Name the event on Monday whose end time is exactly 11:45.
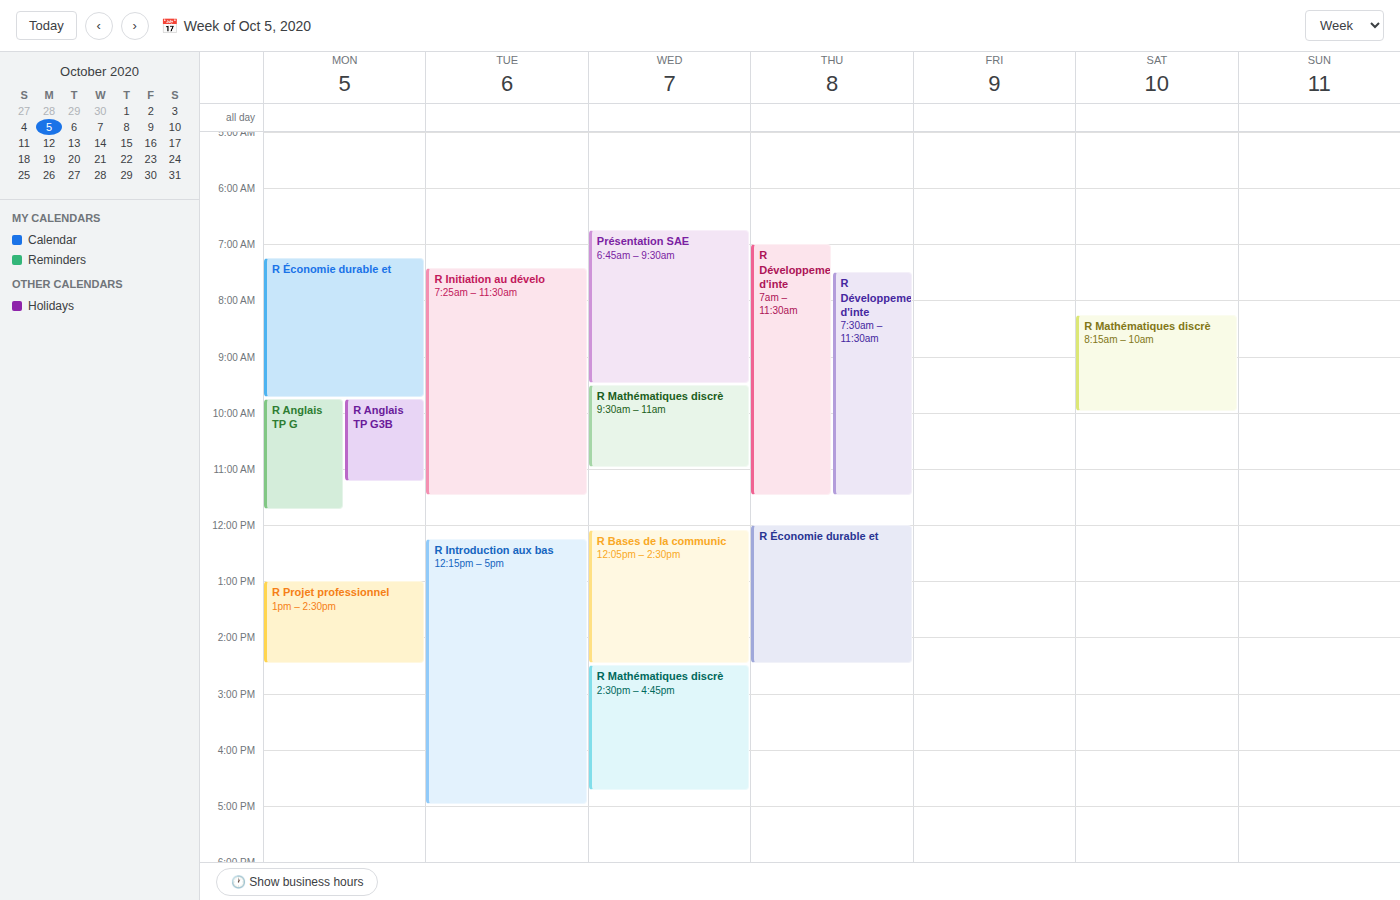
"R Anglais TP G"